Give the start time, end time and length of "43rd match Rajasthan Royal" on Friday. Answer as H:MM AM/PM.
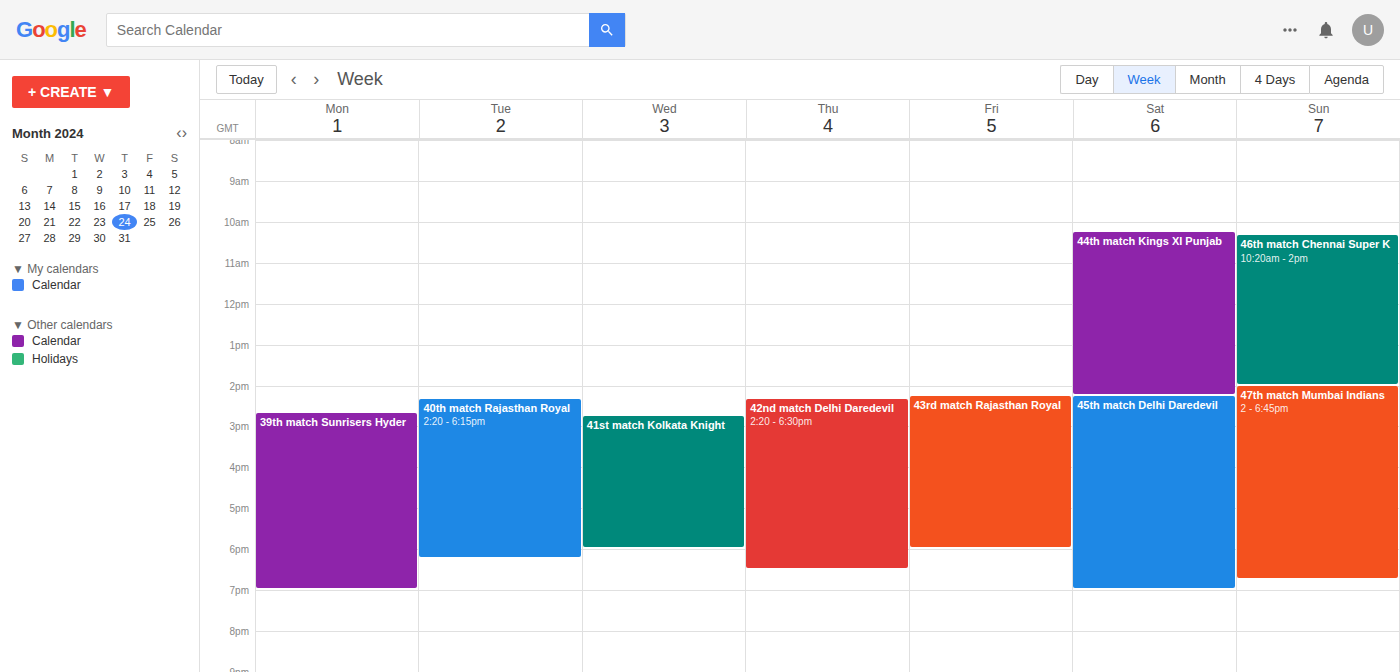
2:15 PM to 6:00 PM, 3 hours 45 minutes